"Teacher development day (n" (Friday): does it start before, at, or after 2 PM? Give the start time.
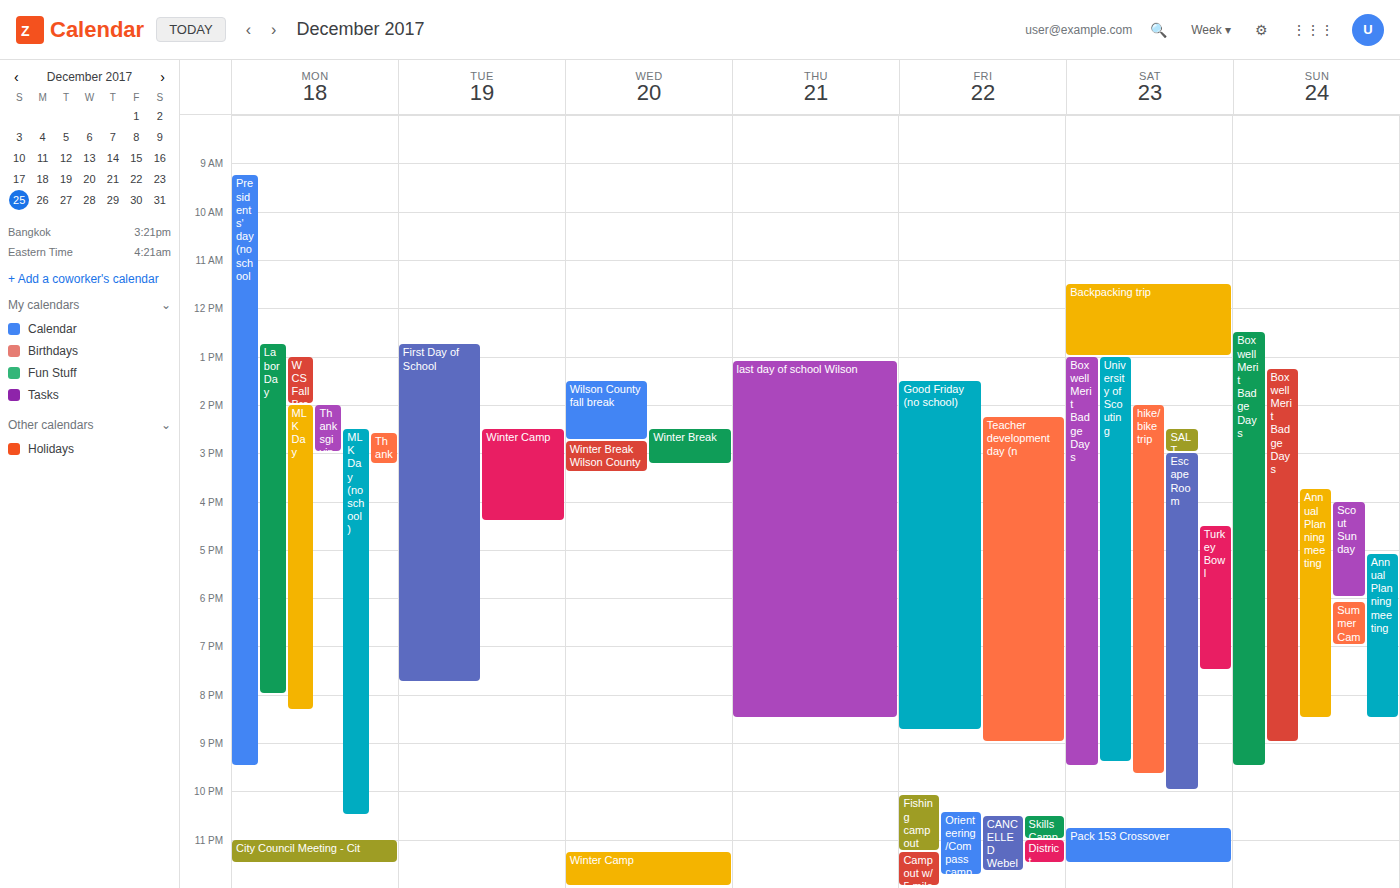
2:15 PM -- after 2 PM, 15 minutes below the 2 PM line.